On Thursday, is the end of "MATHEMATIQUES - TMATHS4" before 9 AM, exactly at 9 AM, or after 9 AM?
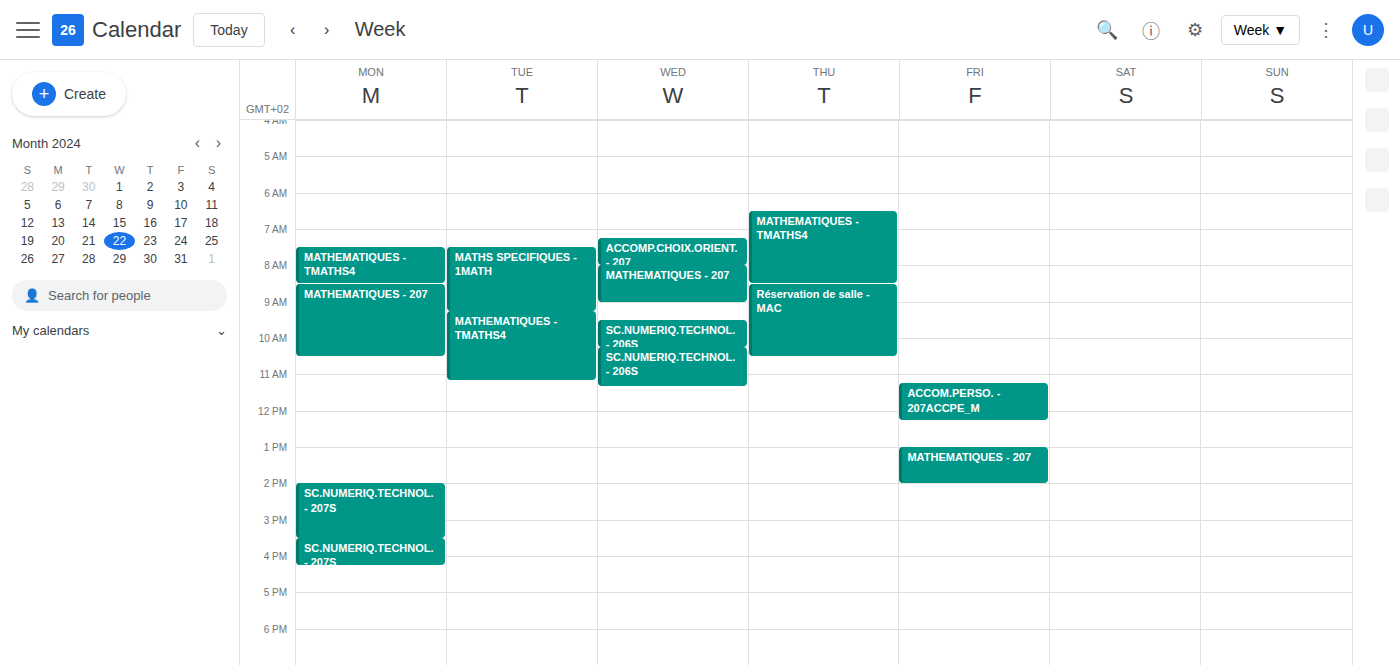
8:30 AM -- before 9 AM, 30 minutes above the 9 AM line.